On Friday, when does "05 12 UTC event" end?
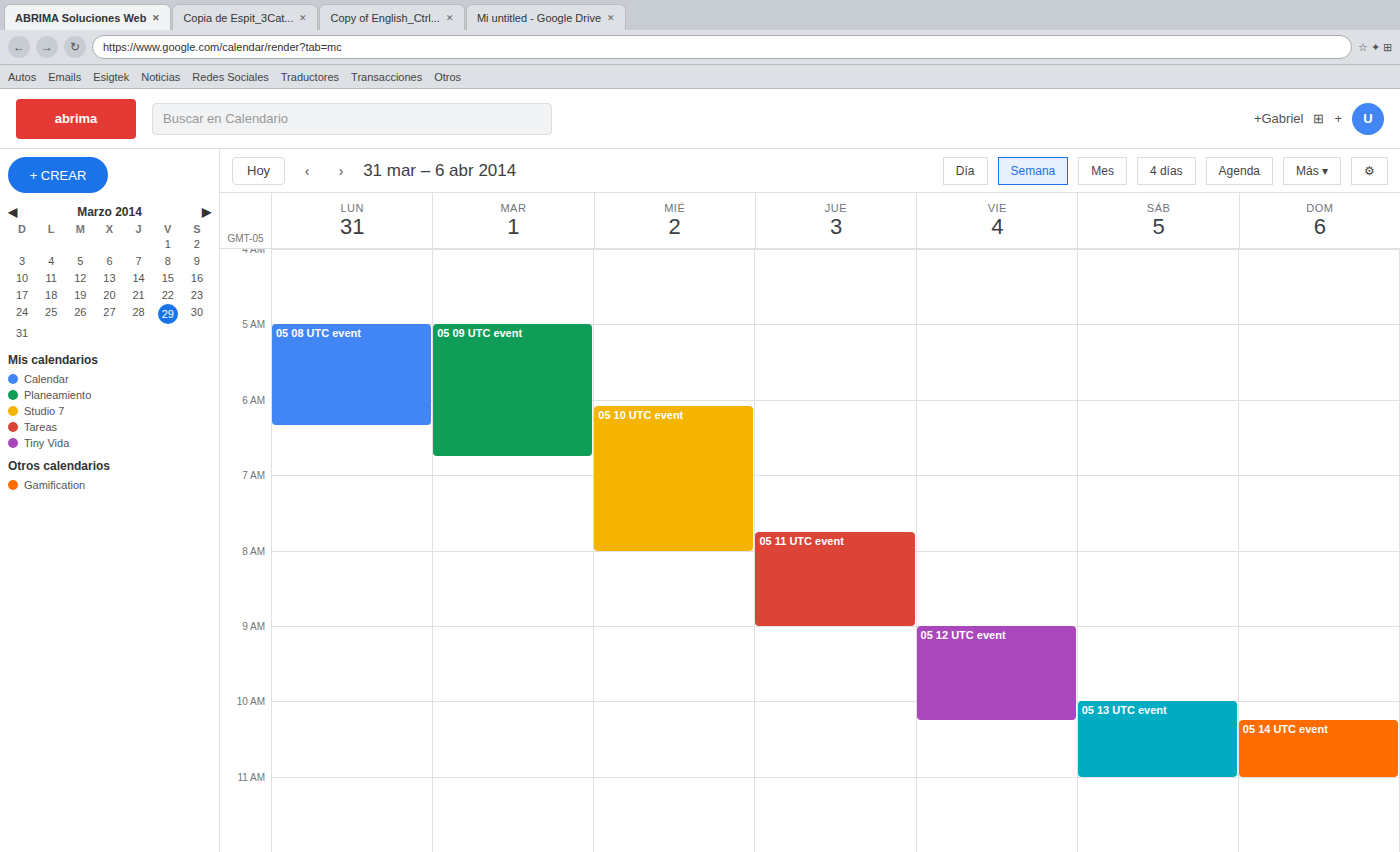
10:15 AM